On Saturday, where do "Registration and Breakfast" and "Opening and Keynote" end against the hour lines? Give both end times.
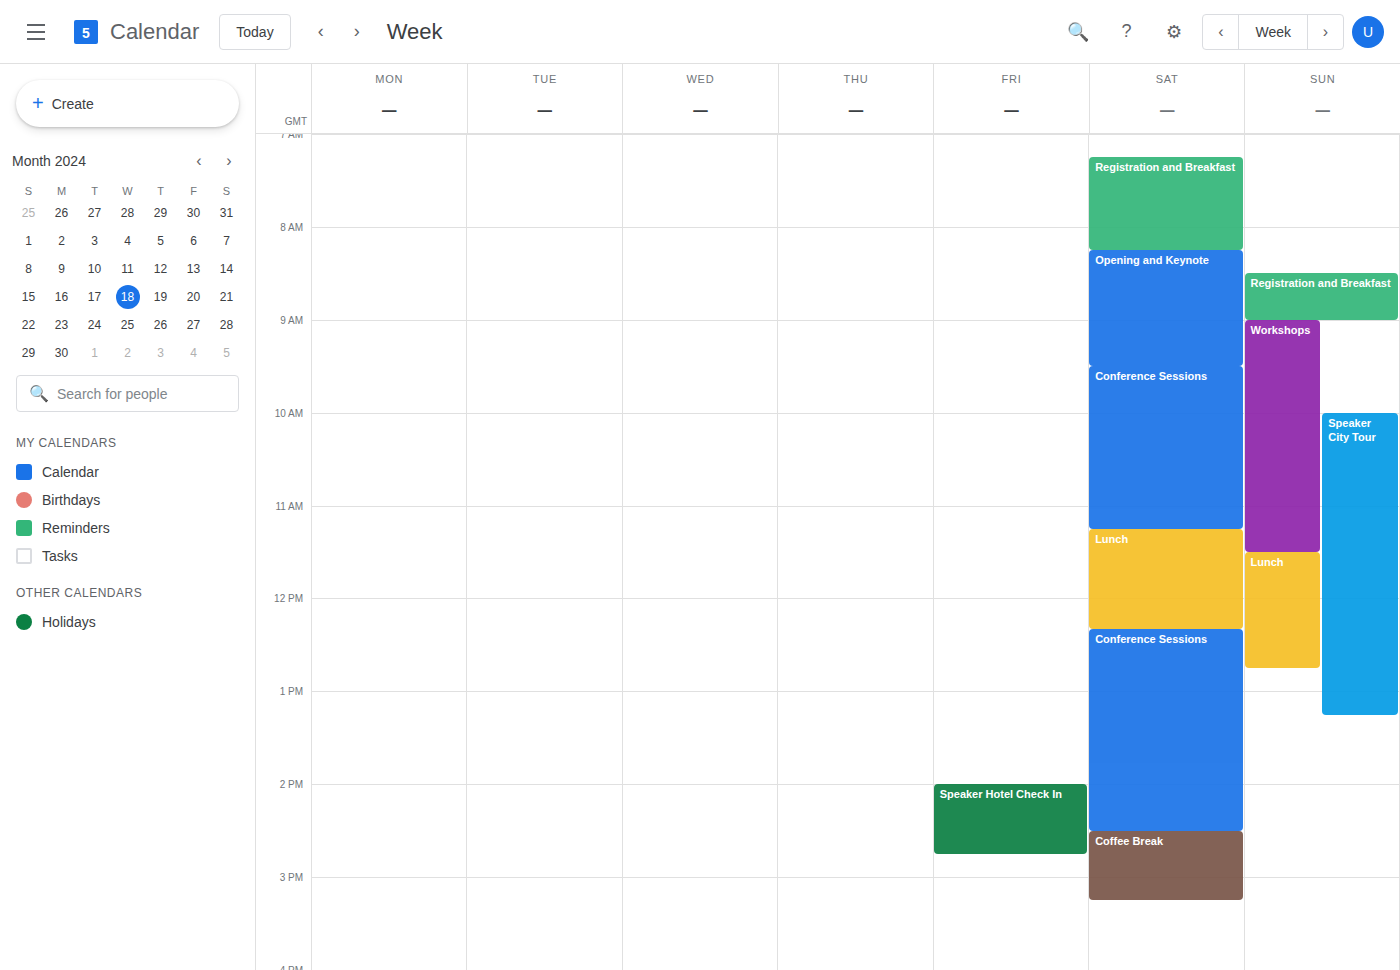
"Registration and Breakfast": 8:15 AM, neither: a quarter of the way from the 8 AM line to the 9 AM line. "Opening and Keynote": 9:30 AM, halfway between the 9 AM and 10 AM lines.